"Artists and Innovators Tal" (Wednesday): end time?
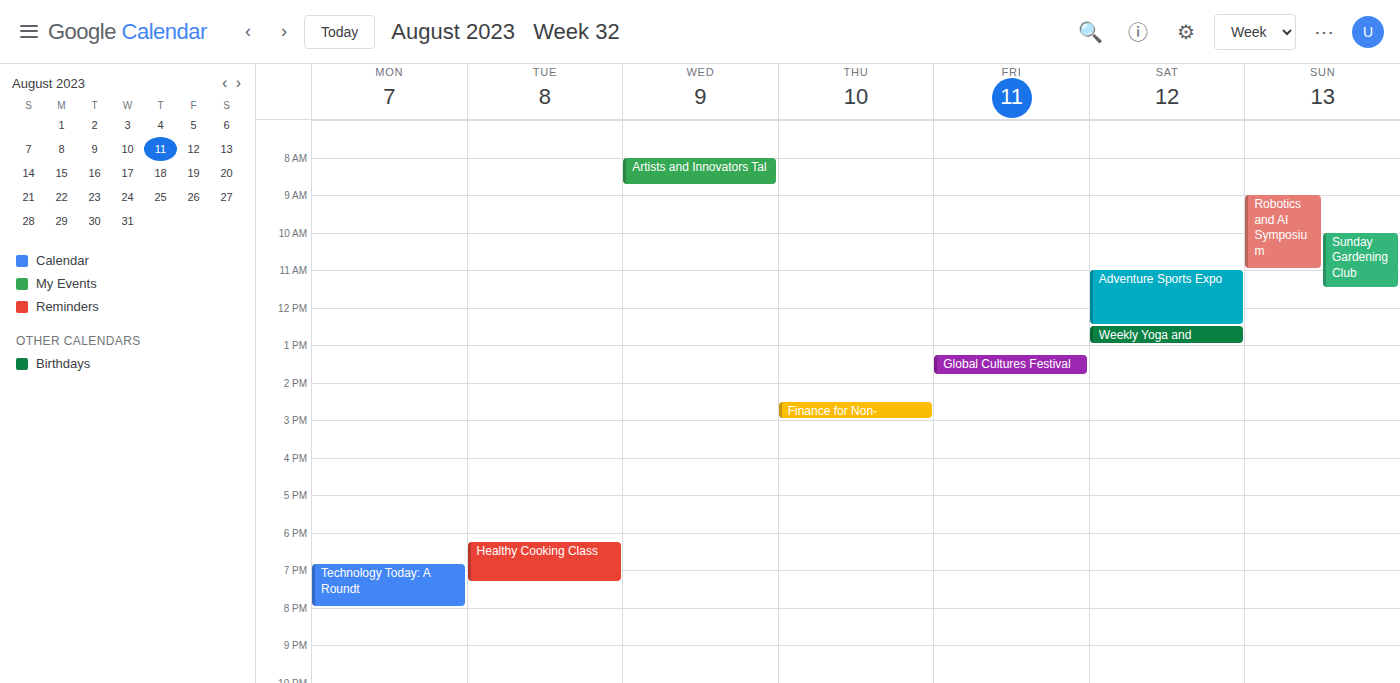
8:45 AM